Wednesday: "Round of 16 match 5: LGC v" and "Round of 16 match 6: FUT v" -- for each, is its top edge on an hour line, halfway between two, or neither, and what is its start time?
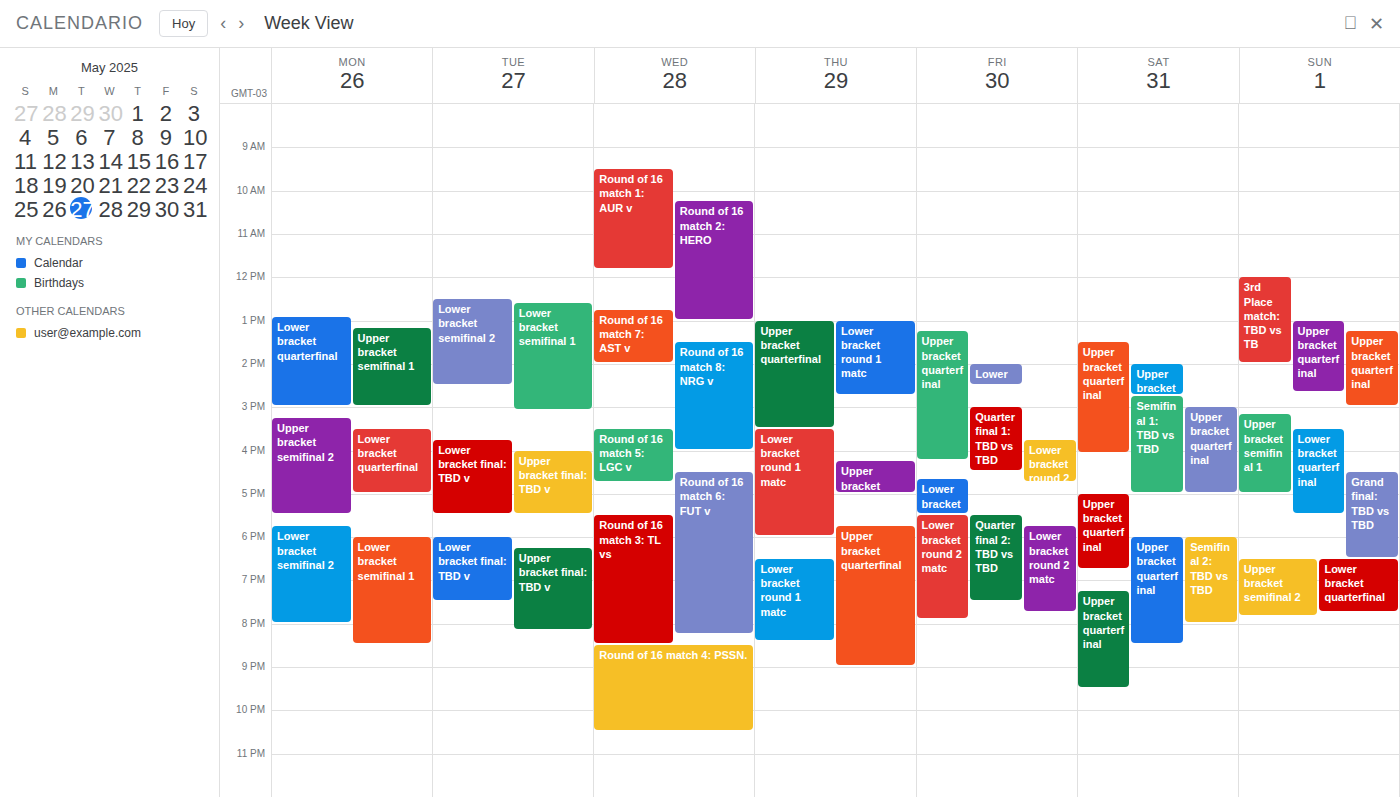
"Round of 16 match 5: LGC v": 3:30 PM, halfway between the 3 PM and 4 PM lines. "Round of 16 match 6: FUT v": 4:30 PM, halfway between the 4 PM and 5 PM lines.